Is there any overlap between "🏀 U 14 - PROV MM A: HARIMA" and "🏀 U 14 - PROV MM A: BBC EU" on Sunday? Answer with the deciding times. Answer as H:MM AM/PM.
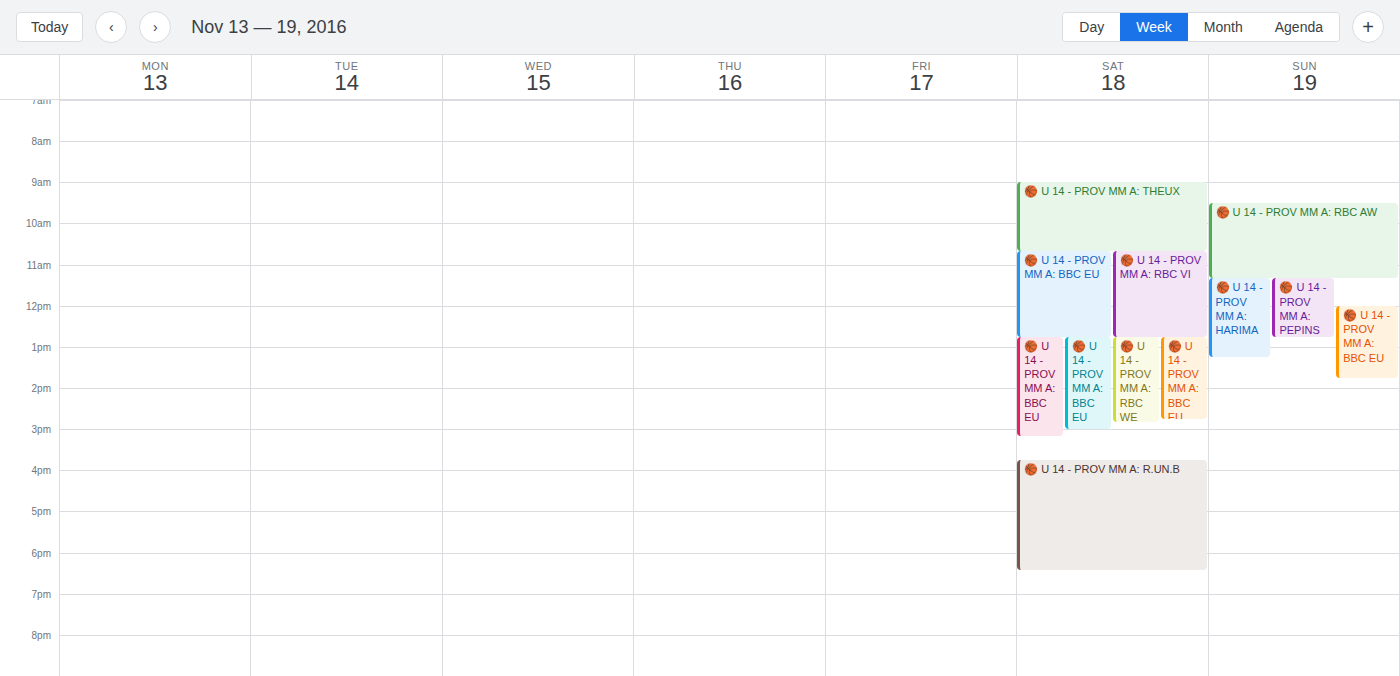
"🏀 U 14 - PROV MM A: BBC EU" starts at 12:00 PM, before "🏀 U 14 - PROV MM A: HARIMA" ends at 1:15 PM -- they overlap.